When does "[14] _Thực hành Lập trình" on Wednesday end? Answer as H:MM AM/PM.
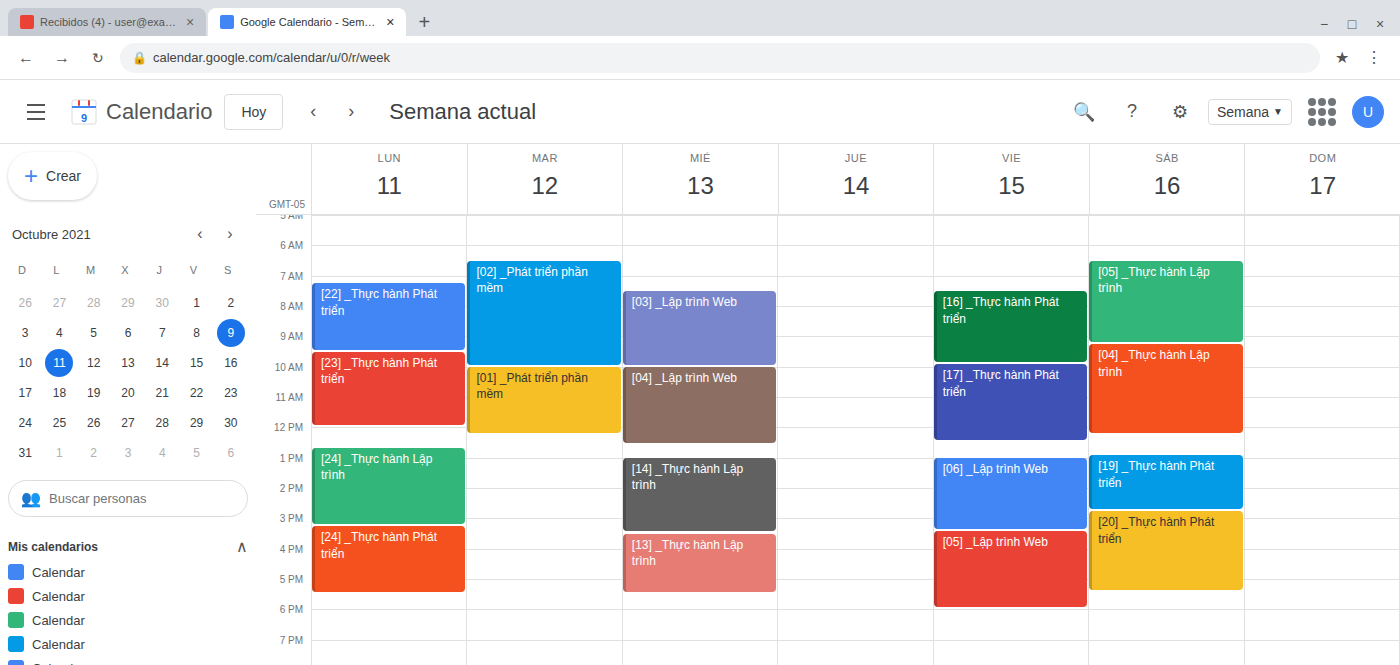
3:30 PM